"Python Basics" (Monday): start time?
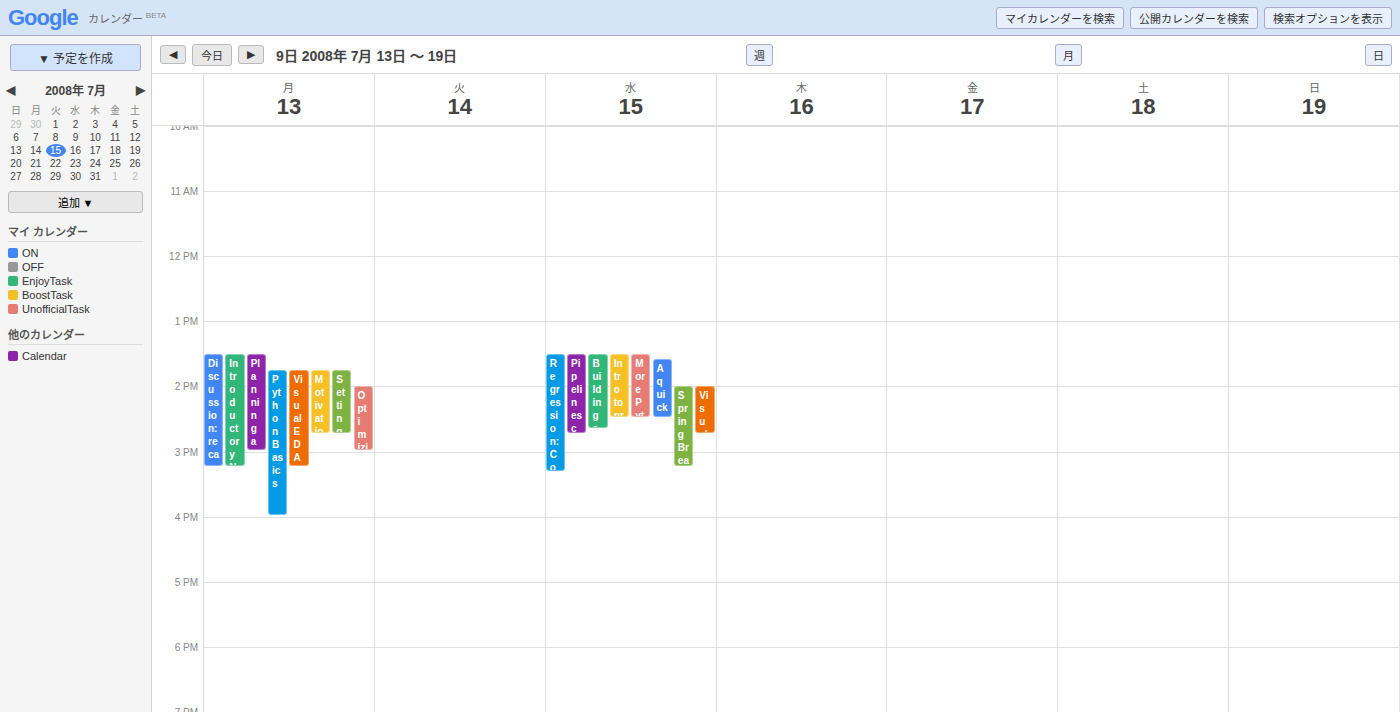
1:45 PM